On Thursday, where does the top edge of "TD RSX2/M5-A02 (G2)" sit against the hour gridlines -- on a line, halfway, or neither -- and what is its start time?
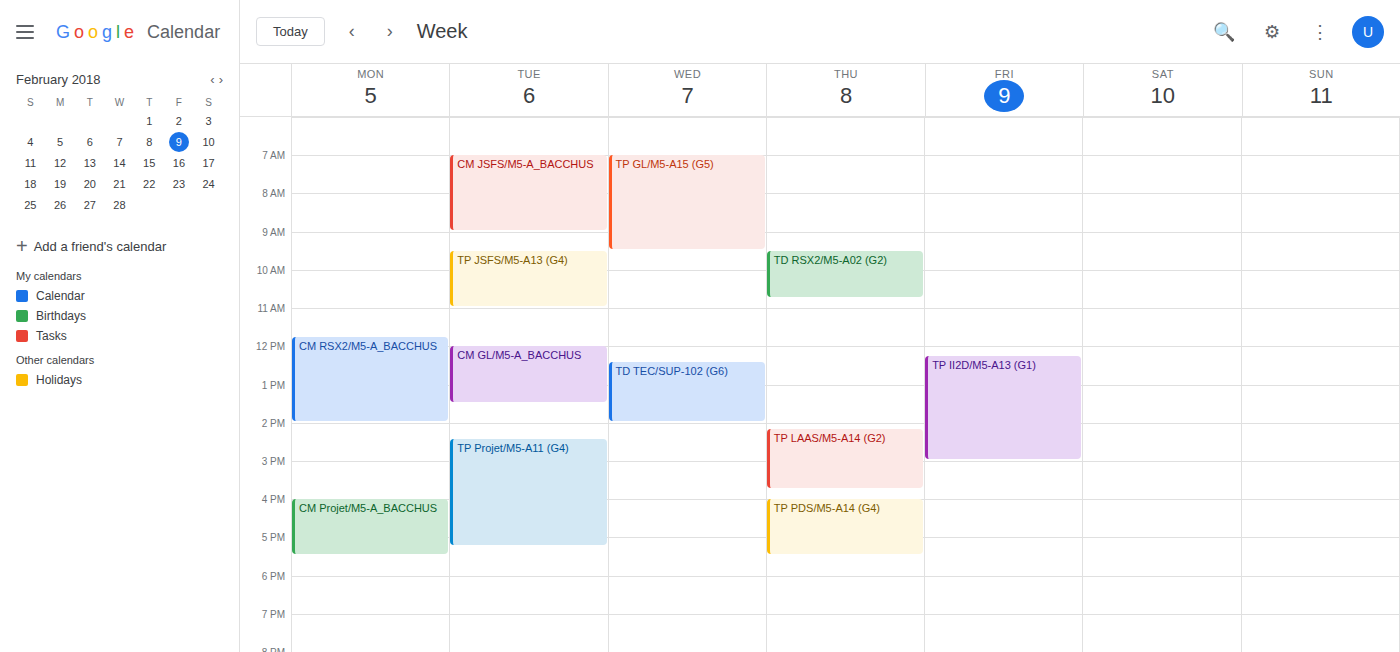
09:30 -- halfway between the 09:00 and 10:00 lines.